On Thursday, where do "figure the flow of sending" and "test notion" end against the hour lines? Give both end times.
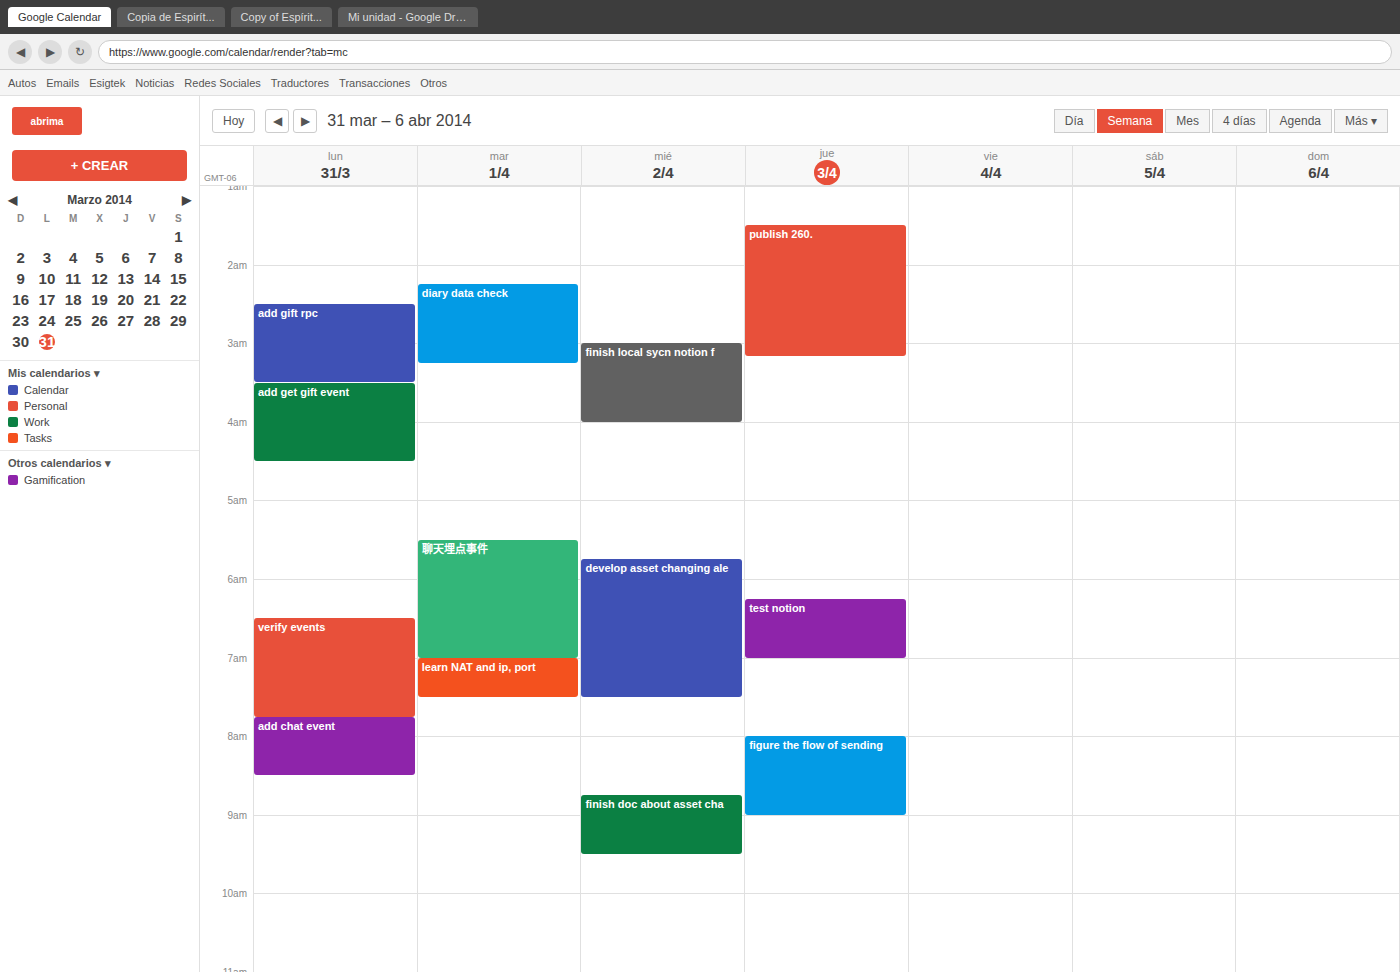
"figure the flow of sending": 9:00 AM, exactly on the 9 AM line. "test notion": 7:00 AM, exactly on the 7 AM line.